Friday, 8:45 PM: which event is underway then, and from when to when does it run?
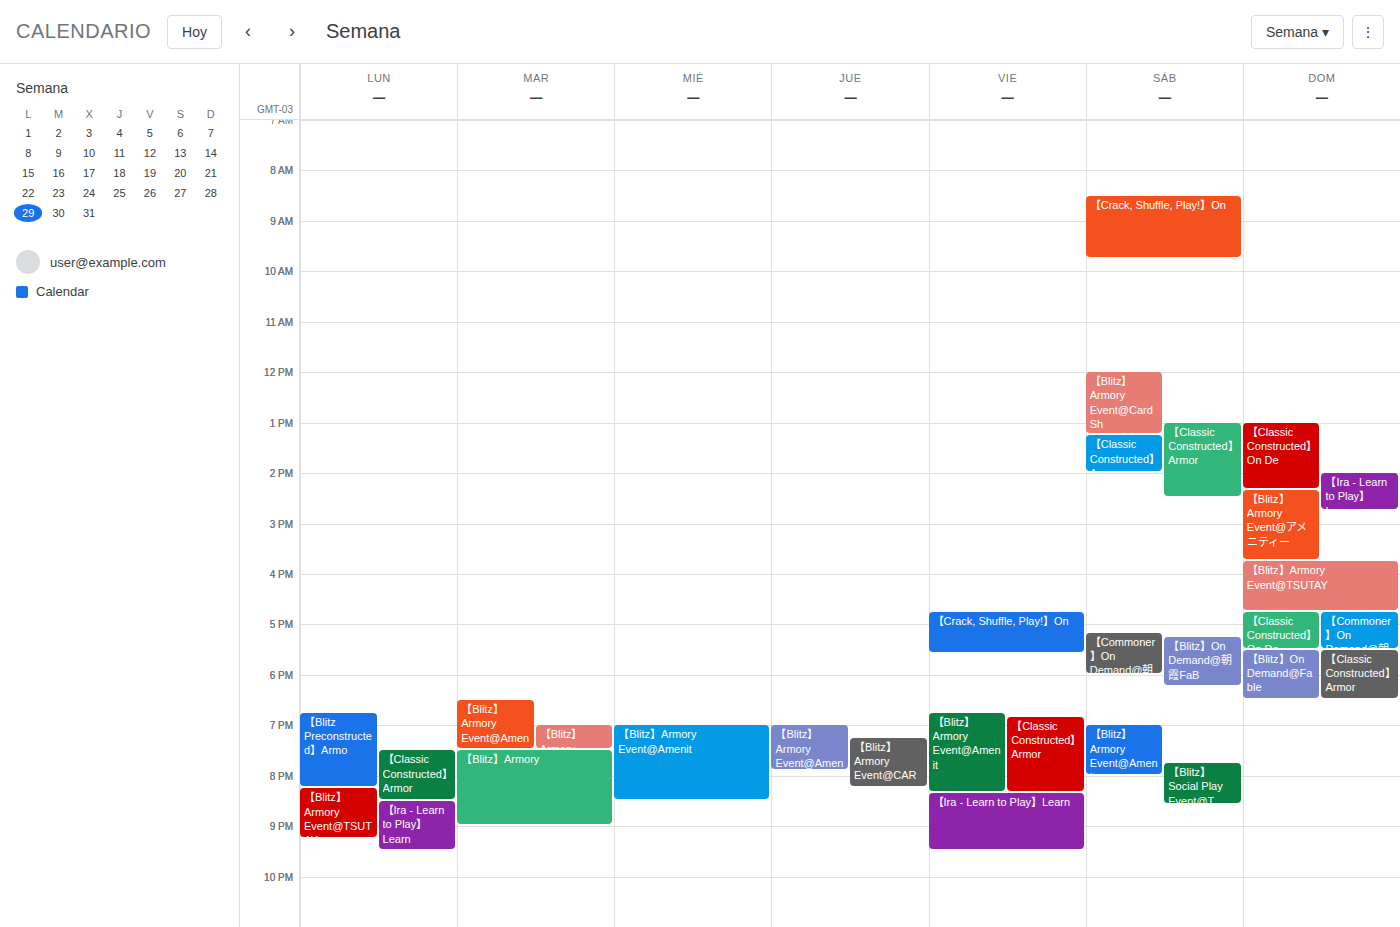
"【Ira - Learn to Play】Learn", 8:20 PM to 9:30 PM